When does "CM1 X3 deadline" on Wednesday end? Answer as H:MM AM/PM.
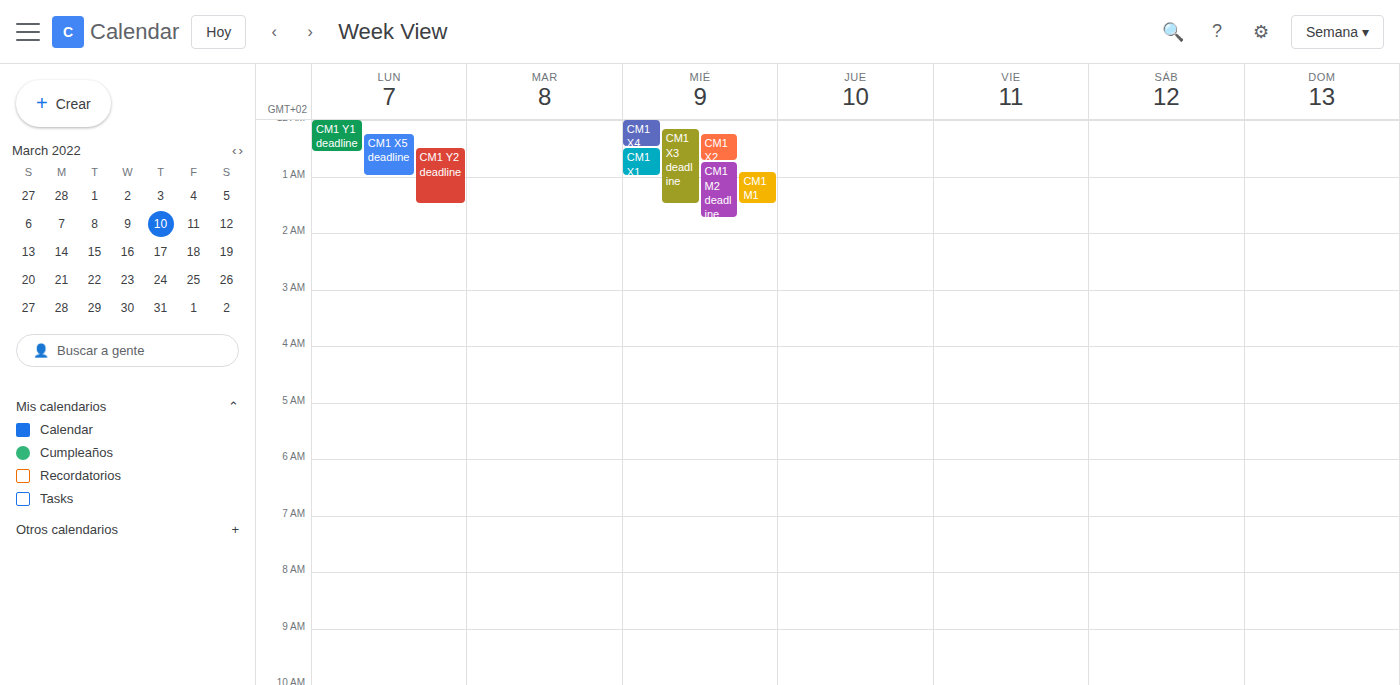
1:30 AM